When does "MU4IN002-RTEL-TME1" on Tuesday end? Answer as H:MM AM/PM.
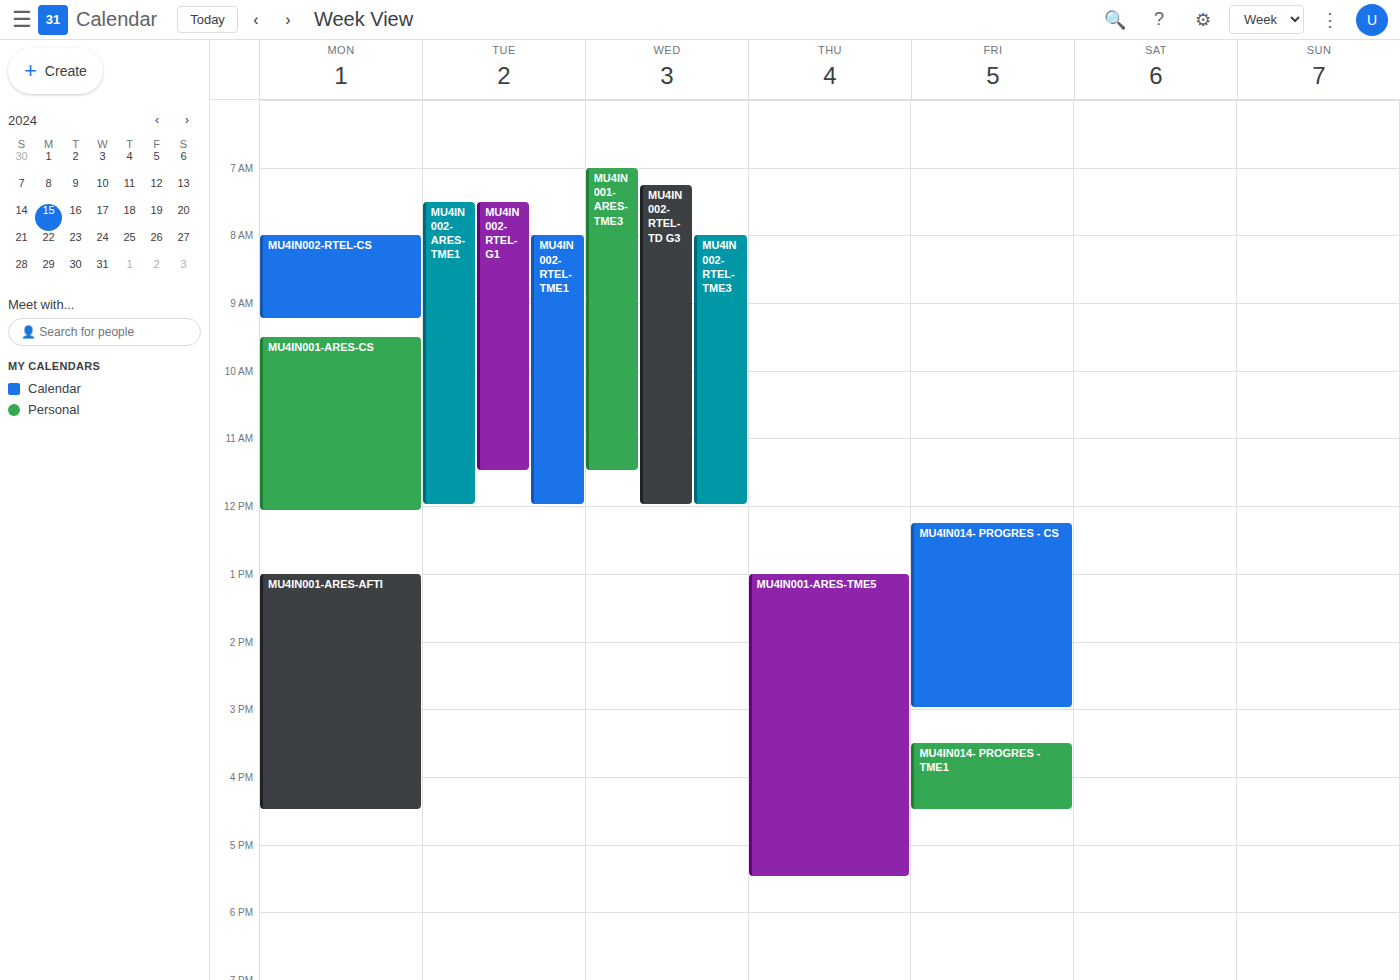
12:00 PM